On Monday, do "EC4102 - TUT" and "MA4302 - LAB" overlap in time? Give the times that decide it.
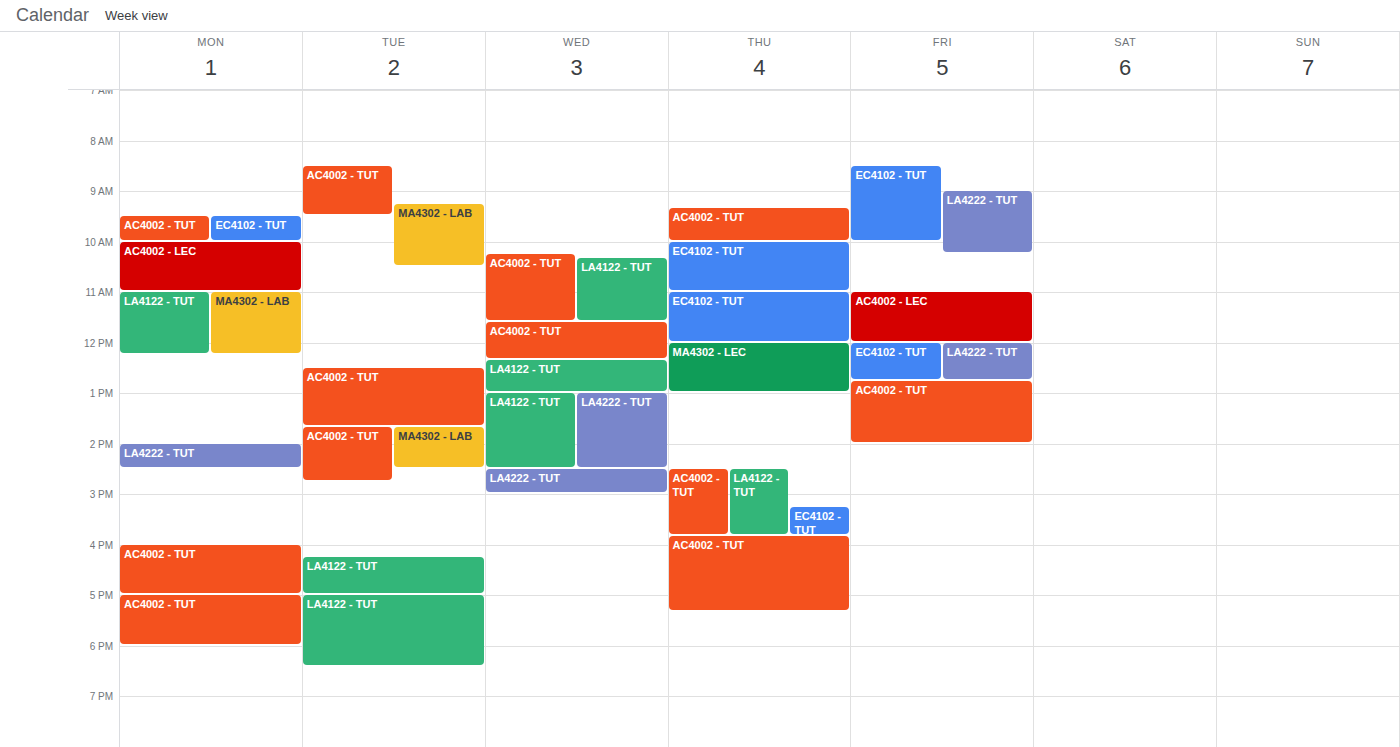
"EC4102 - TUT" ends at 10:00 AM and "MA4302 - LAB" starts at 11:00 AM -- no overlap.